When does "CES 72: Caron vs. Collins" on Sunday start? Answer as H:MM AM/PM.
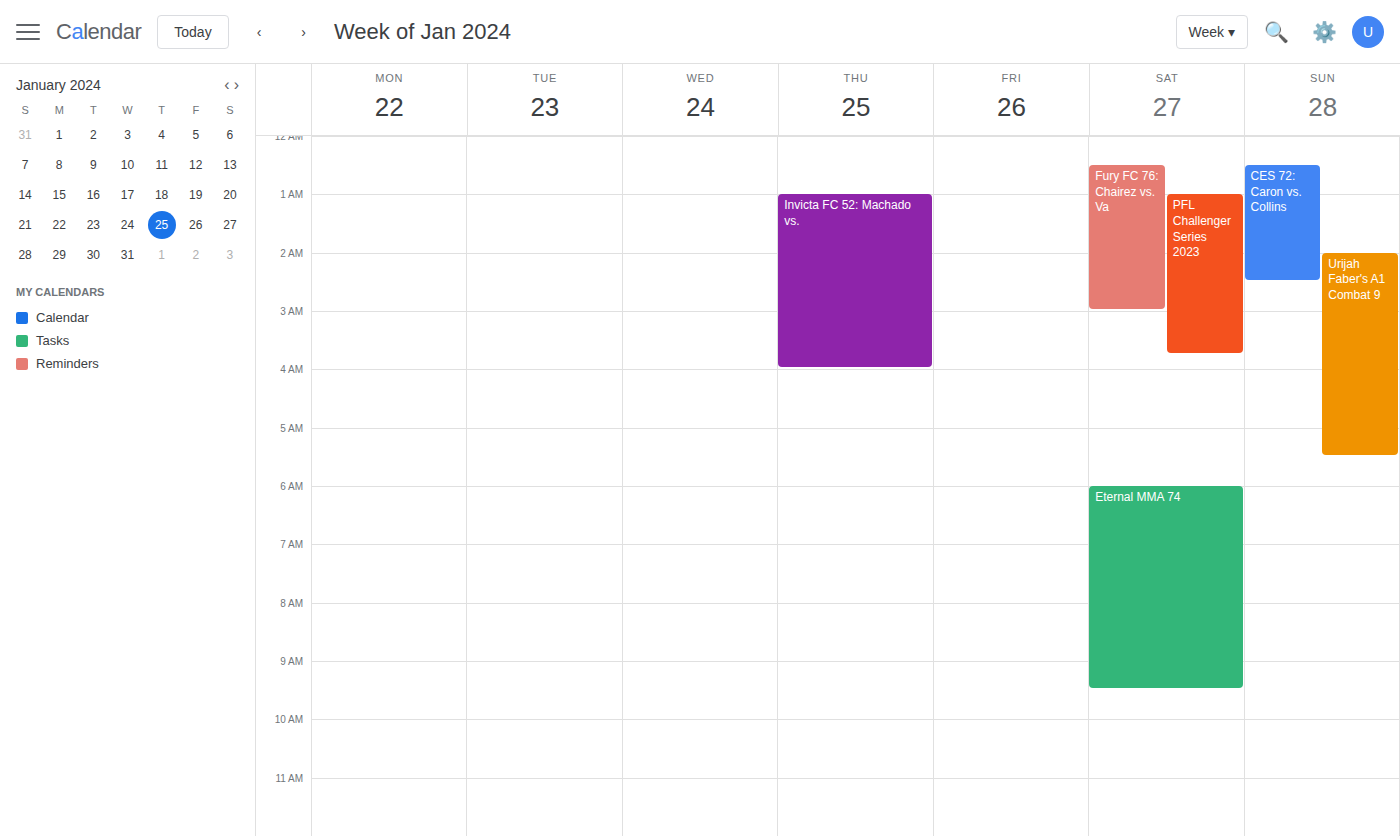
12:30 AM